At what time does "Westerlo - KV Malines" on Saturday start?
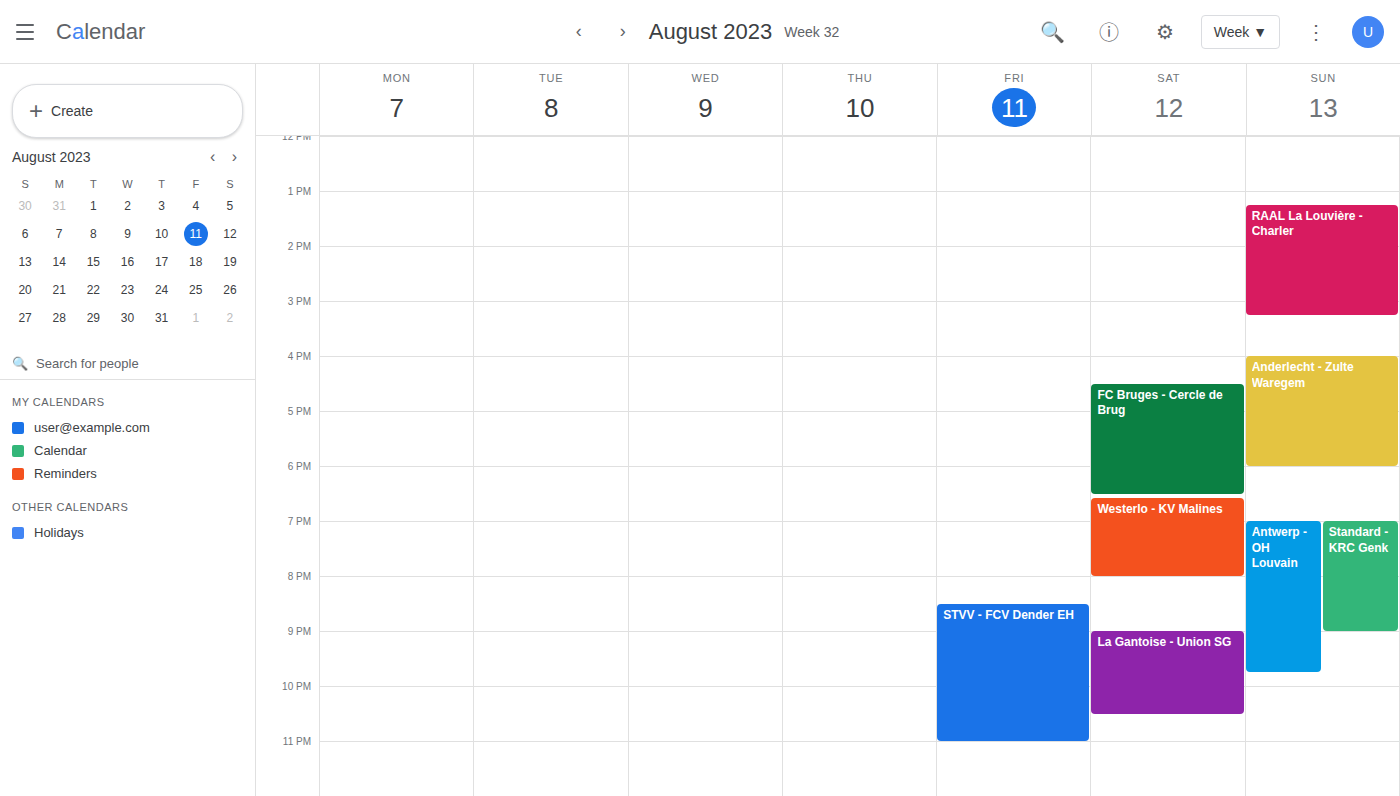
18:35